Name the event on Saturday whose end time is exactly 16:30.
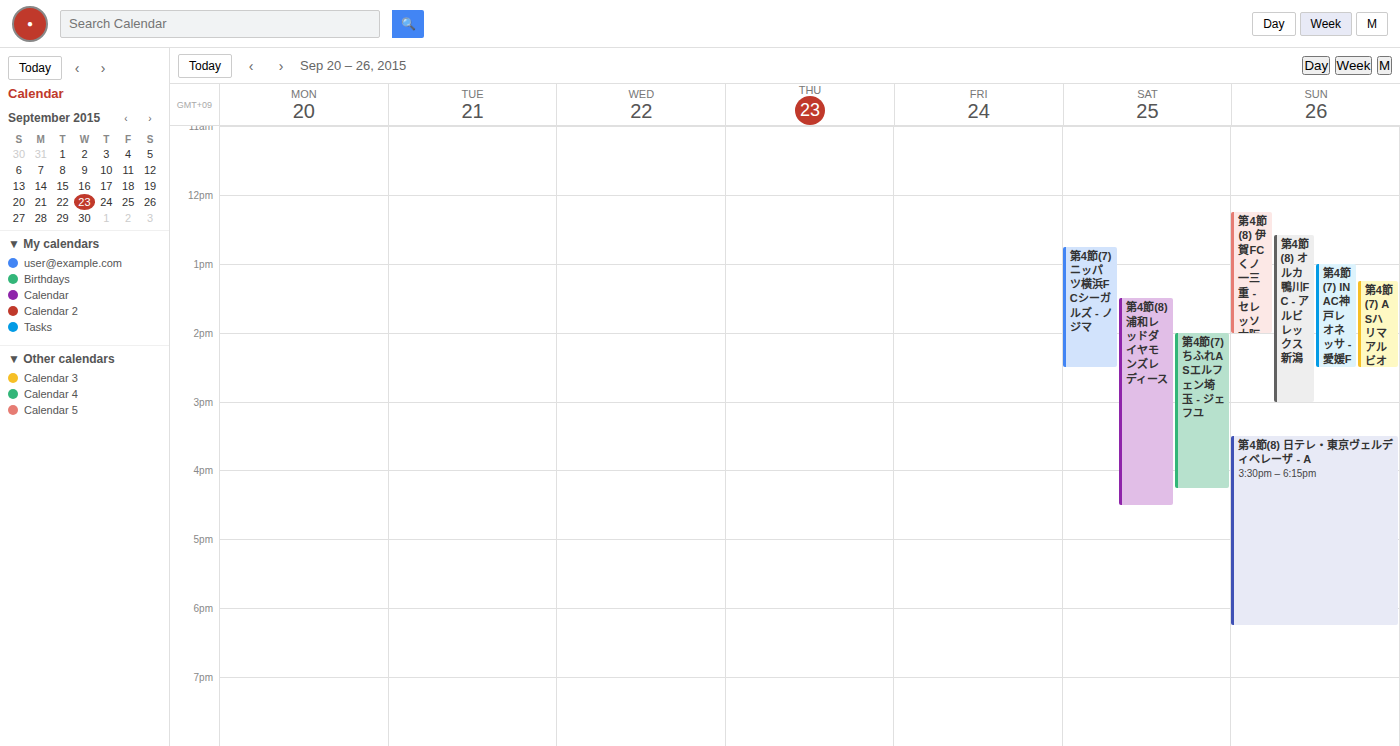
"第4節(8) 浦和レッドダイヤモンズレディース"